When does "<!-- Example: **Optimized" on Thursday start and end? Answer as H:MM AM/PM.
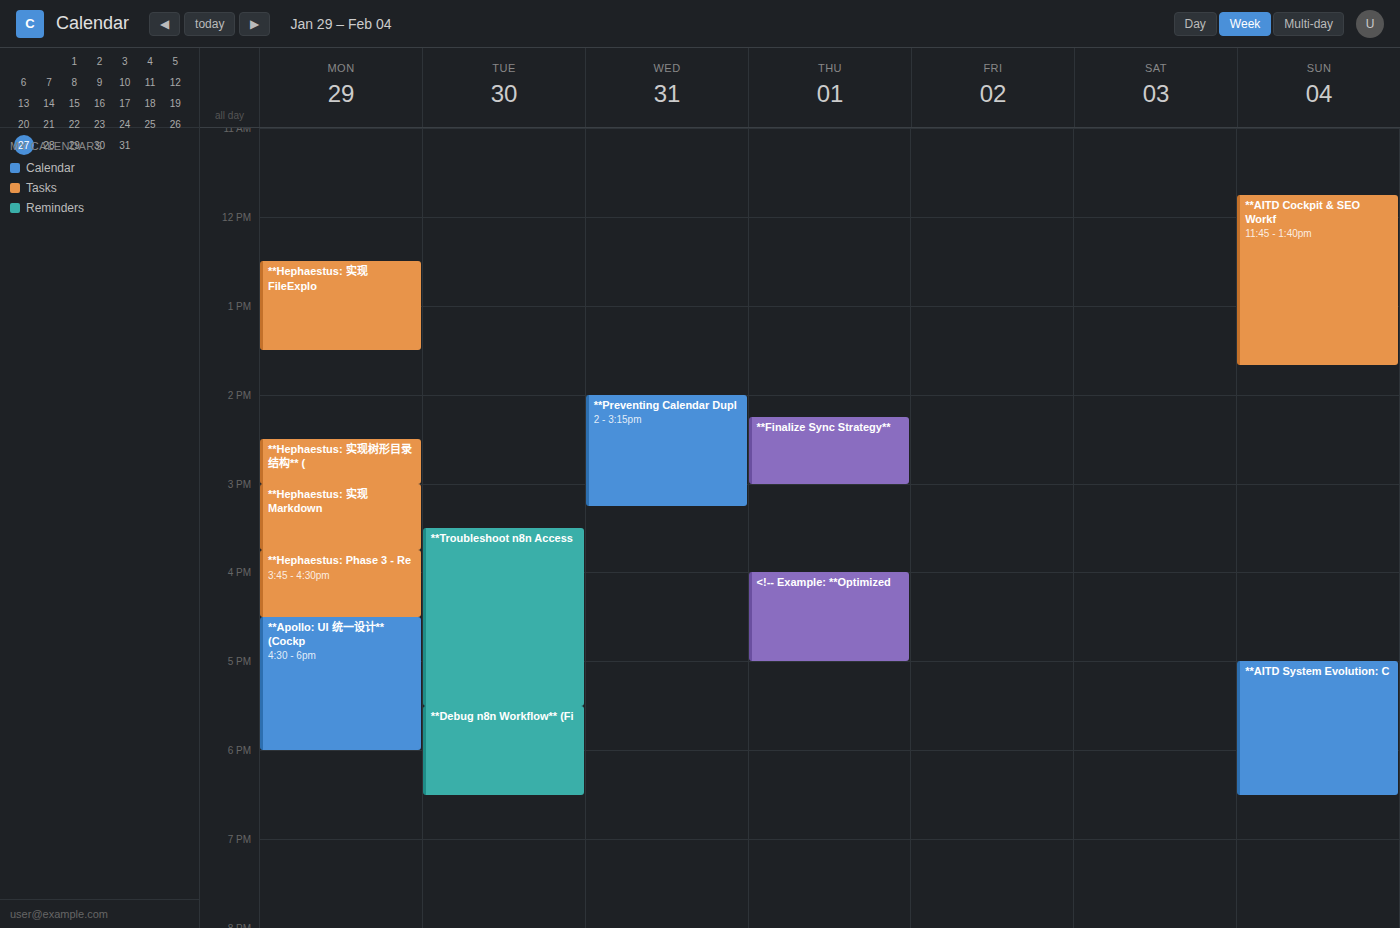
4:00 PM to 5:00 PM